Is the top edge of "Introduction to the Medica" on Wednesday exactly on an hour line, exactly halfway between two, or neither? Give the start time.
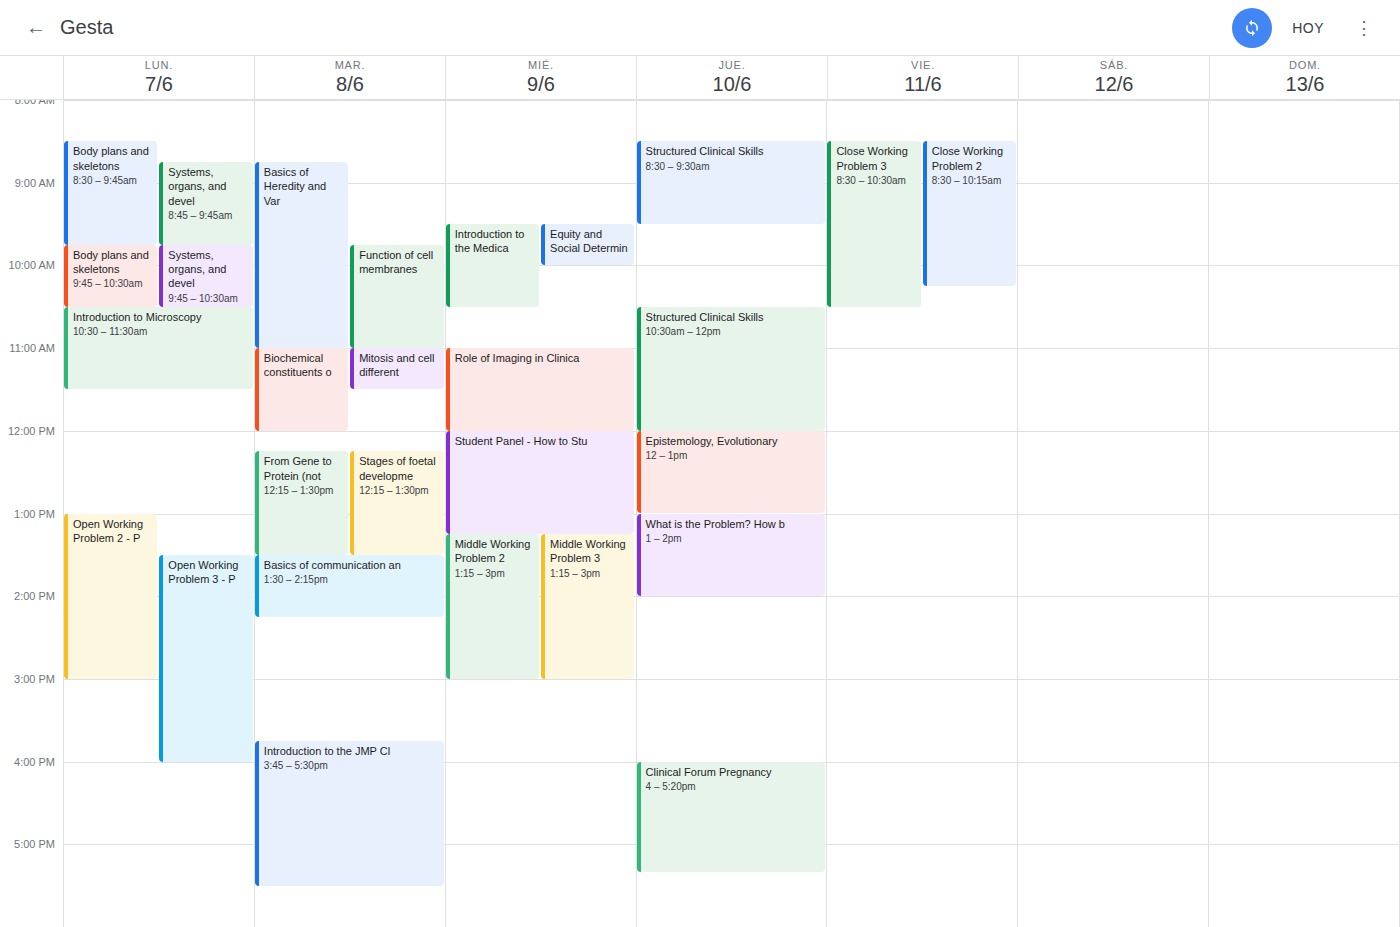
9:30 AM -- halfway between the 9 AM and 10 AM lines.